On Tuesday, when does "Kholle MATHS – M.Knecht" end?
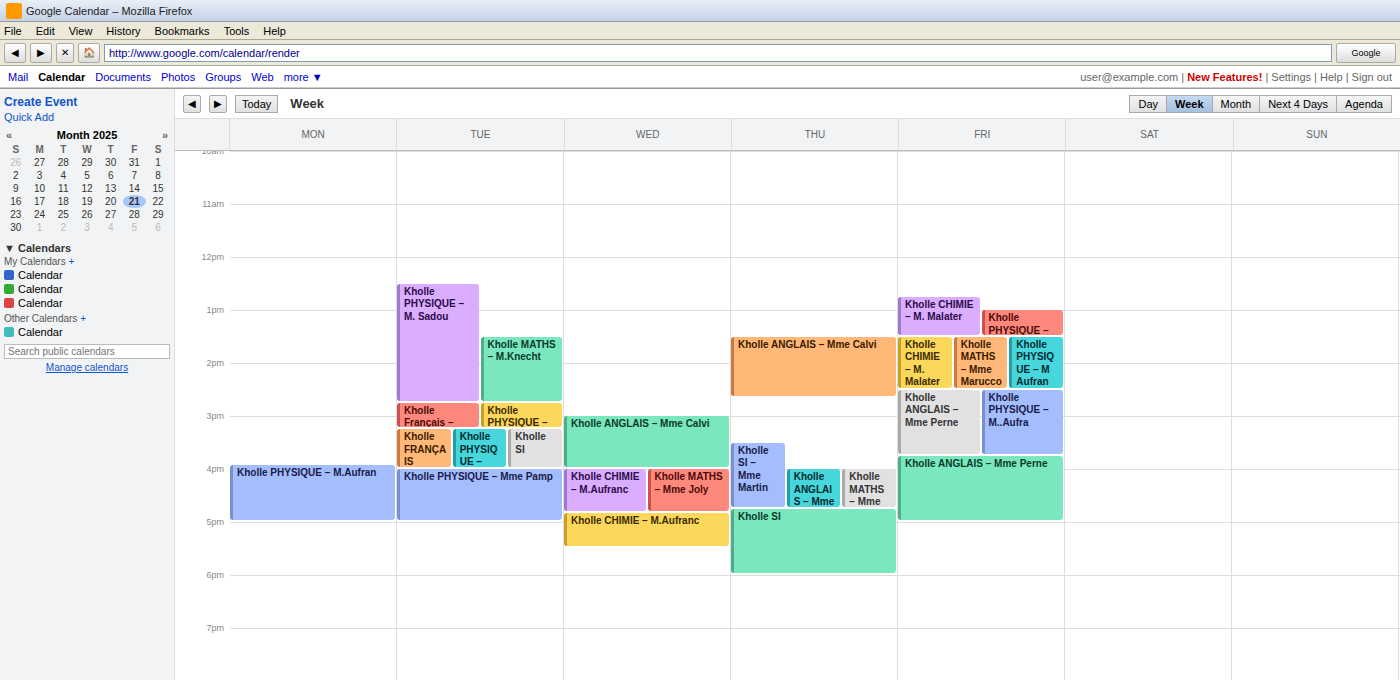
14:45